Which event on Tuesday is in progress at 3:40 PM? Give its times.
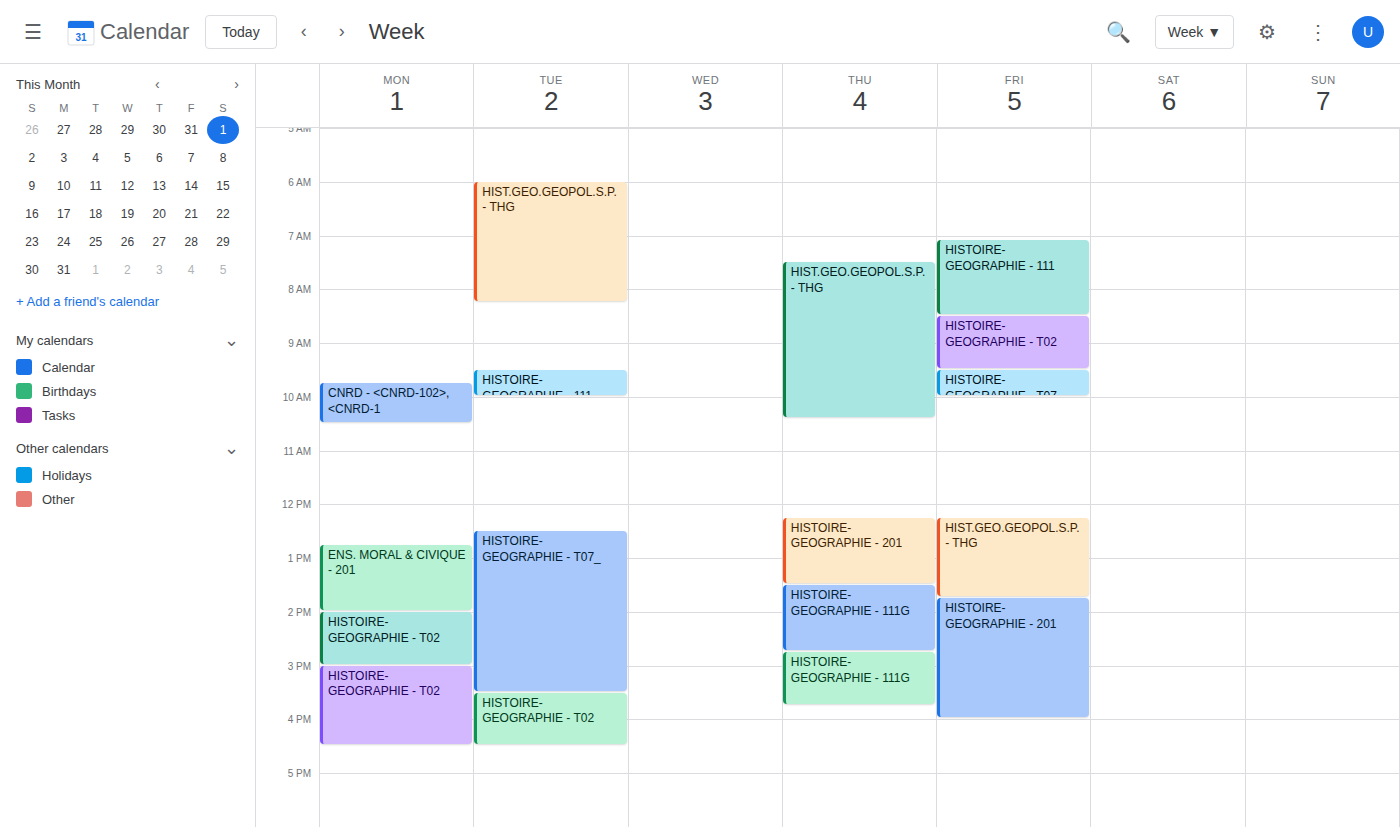
"HISTOIRE-GEOGRAPHIE - T02", 3:30 PM to 4:30 PM